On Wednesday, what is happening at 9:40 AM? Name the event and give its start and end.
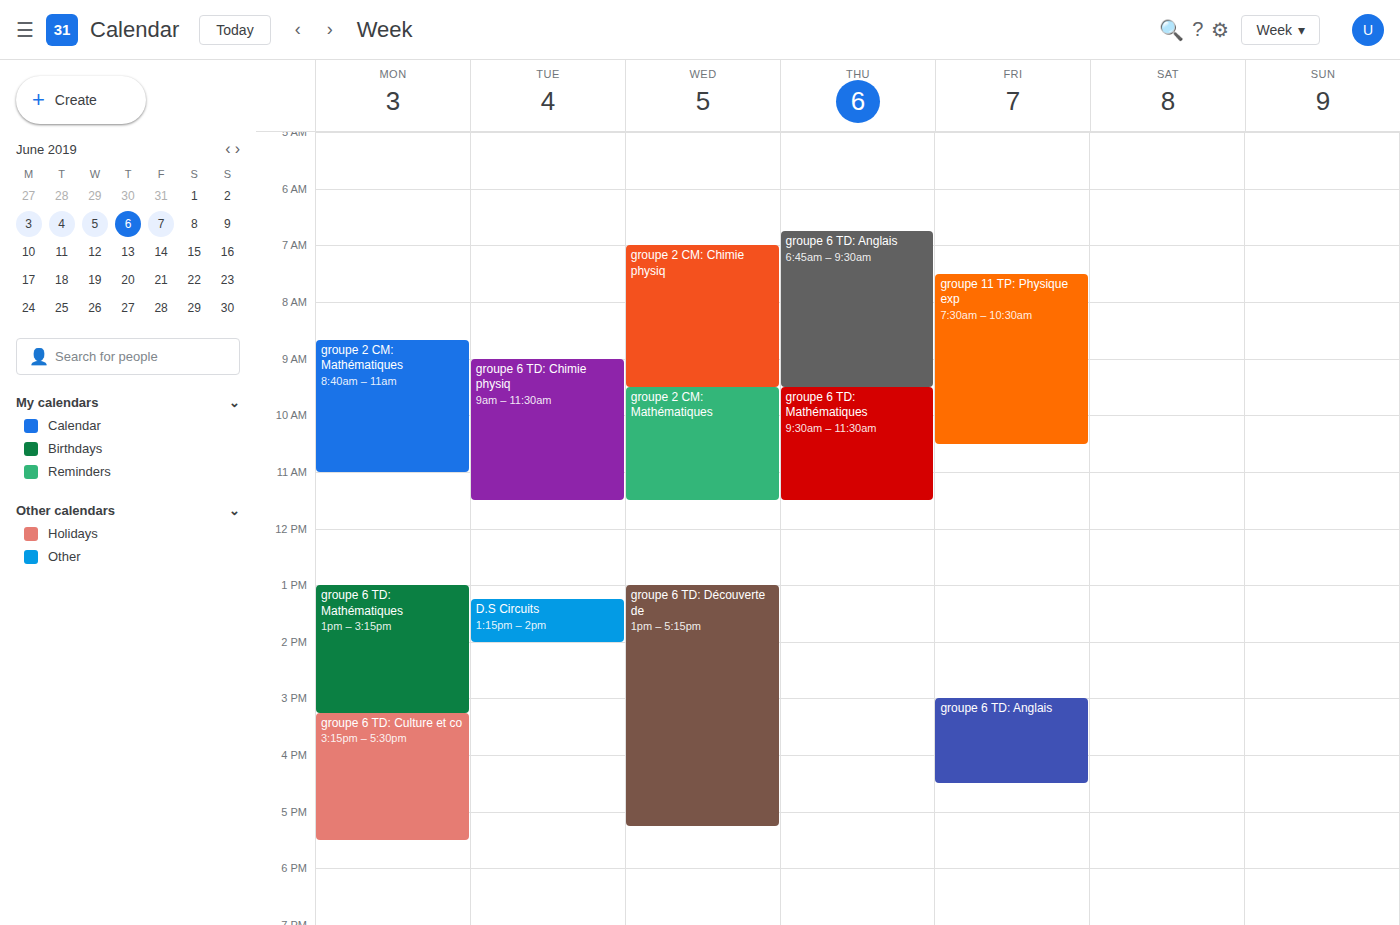
"groupe 2 CM: Mathématiques", 9:30 AM to 11:30 AM